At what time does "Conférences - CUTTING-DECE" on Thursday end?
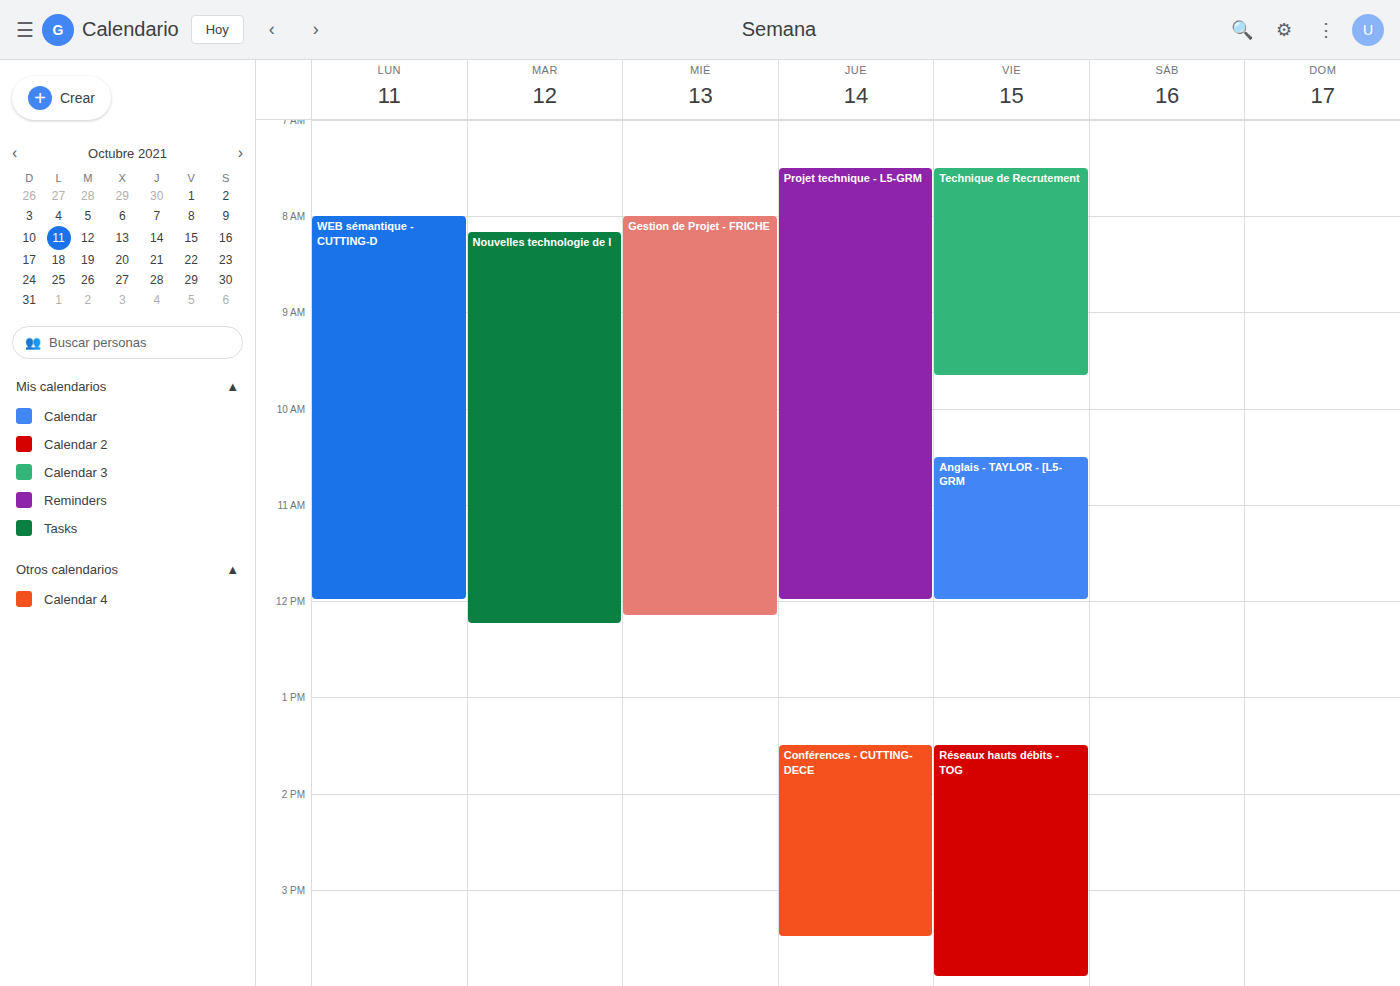
3:30 PM